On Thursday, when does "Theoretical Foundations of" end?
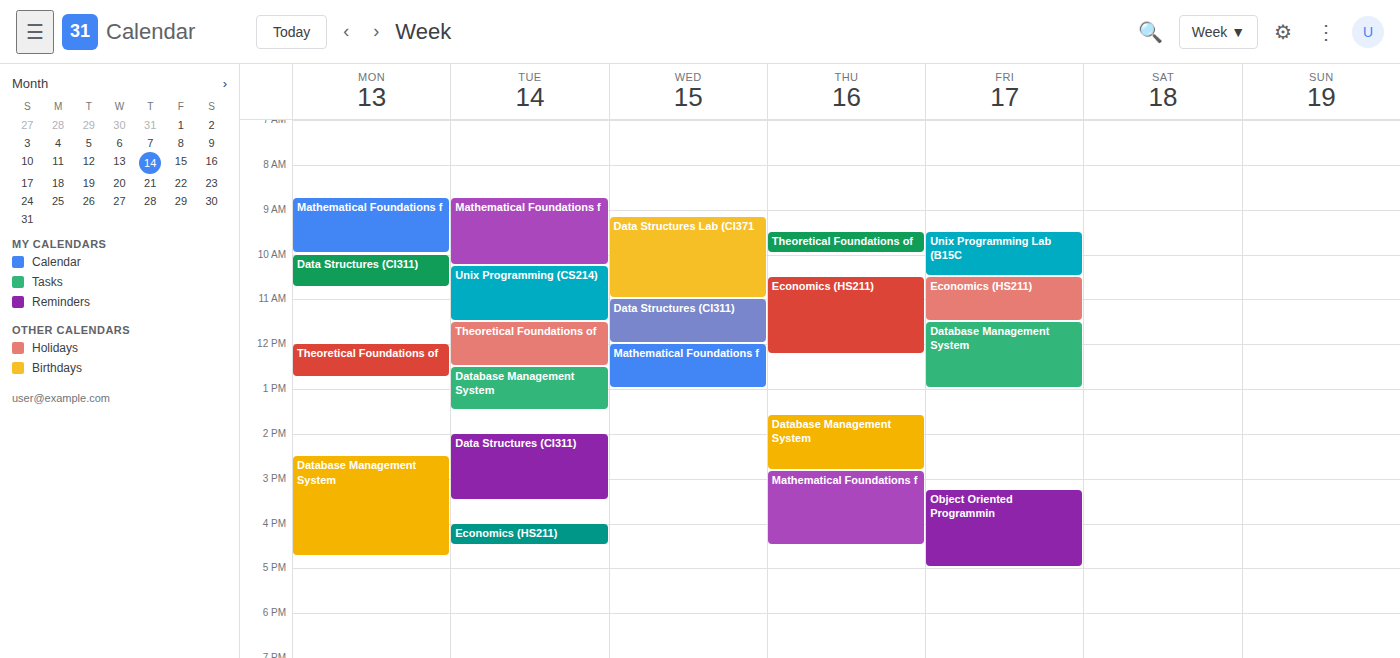
10:00 AM